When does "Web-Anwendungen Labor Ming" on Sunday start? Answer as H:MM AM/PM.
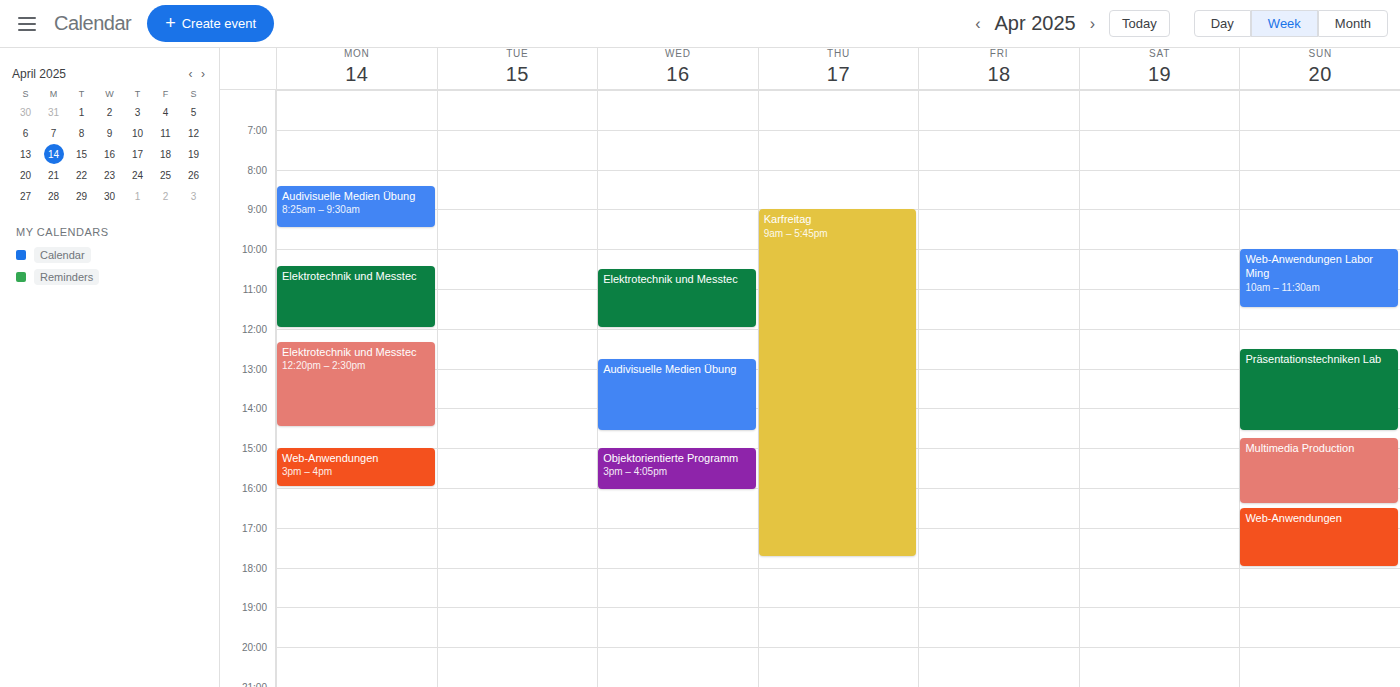
10:00 AM